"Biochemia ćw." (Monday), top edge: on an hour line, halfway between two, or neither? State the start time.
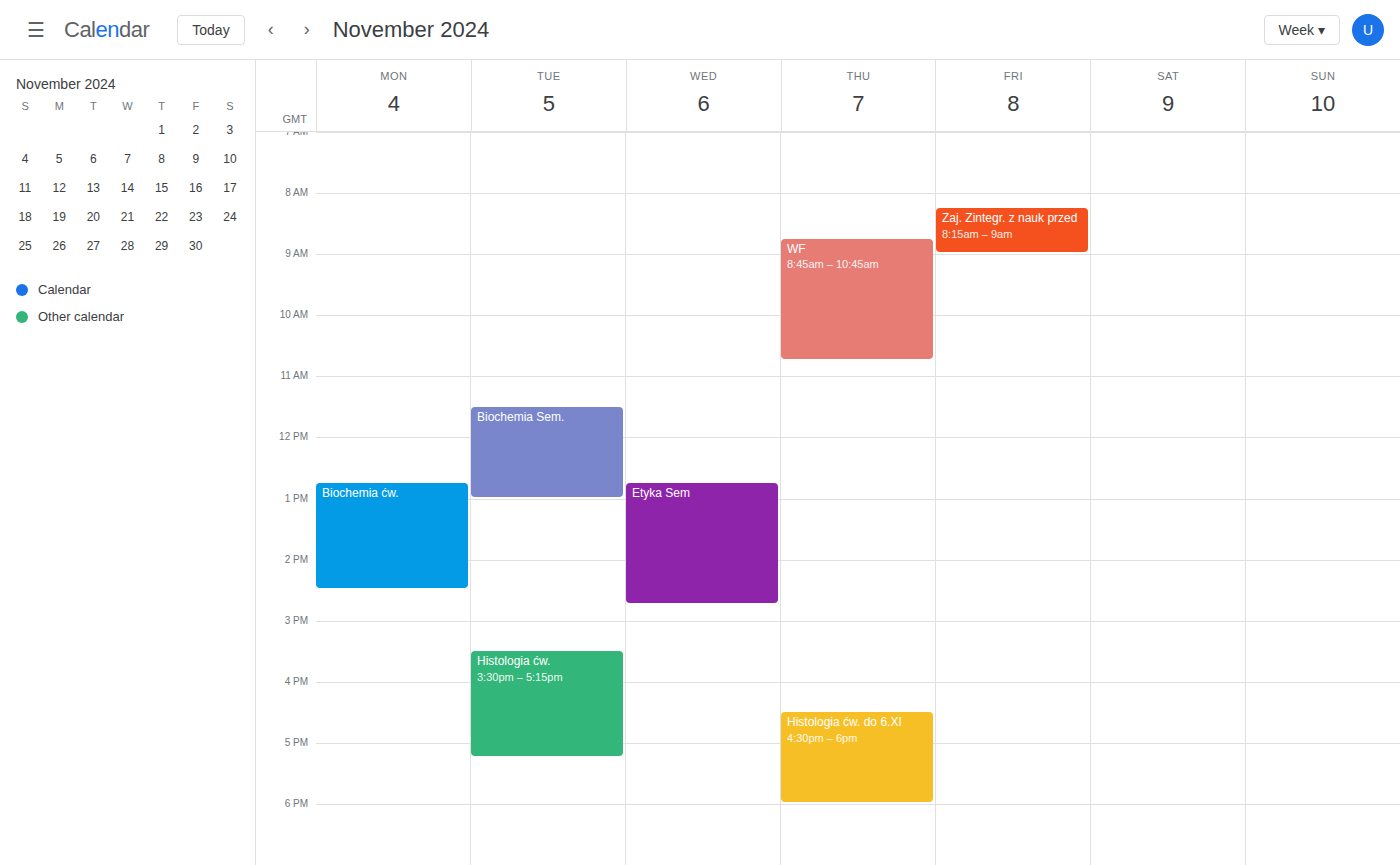
12:45 -- neither: three quarters of the way from the 12:00 line to the 13:00 line.